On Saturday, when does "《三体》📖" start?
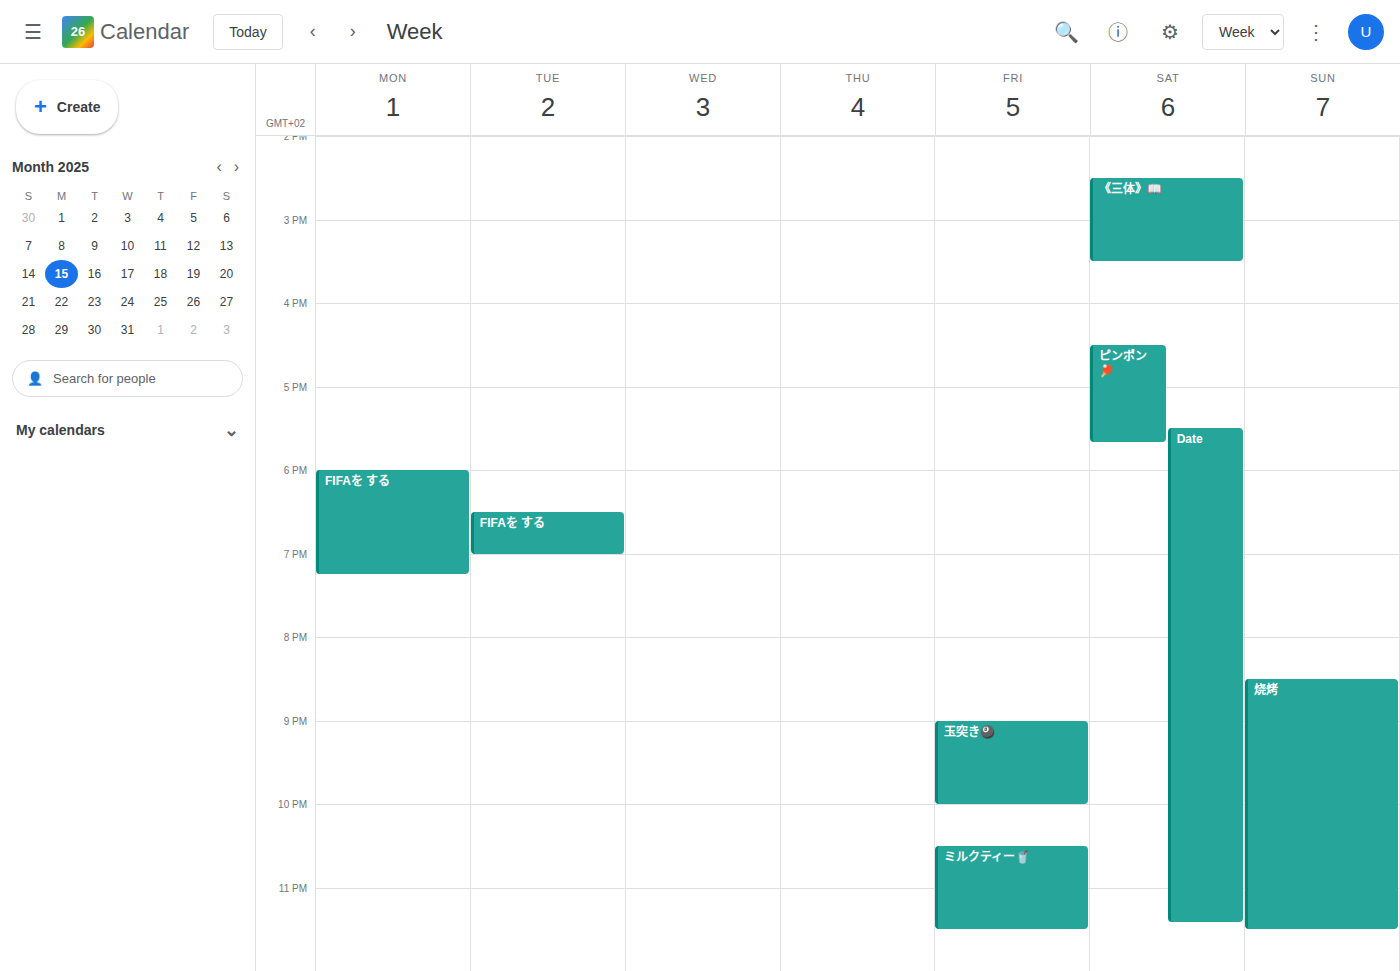
14:30